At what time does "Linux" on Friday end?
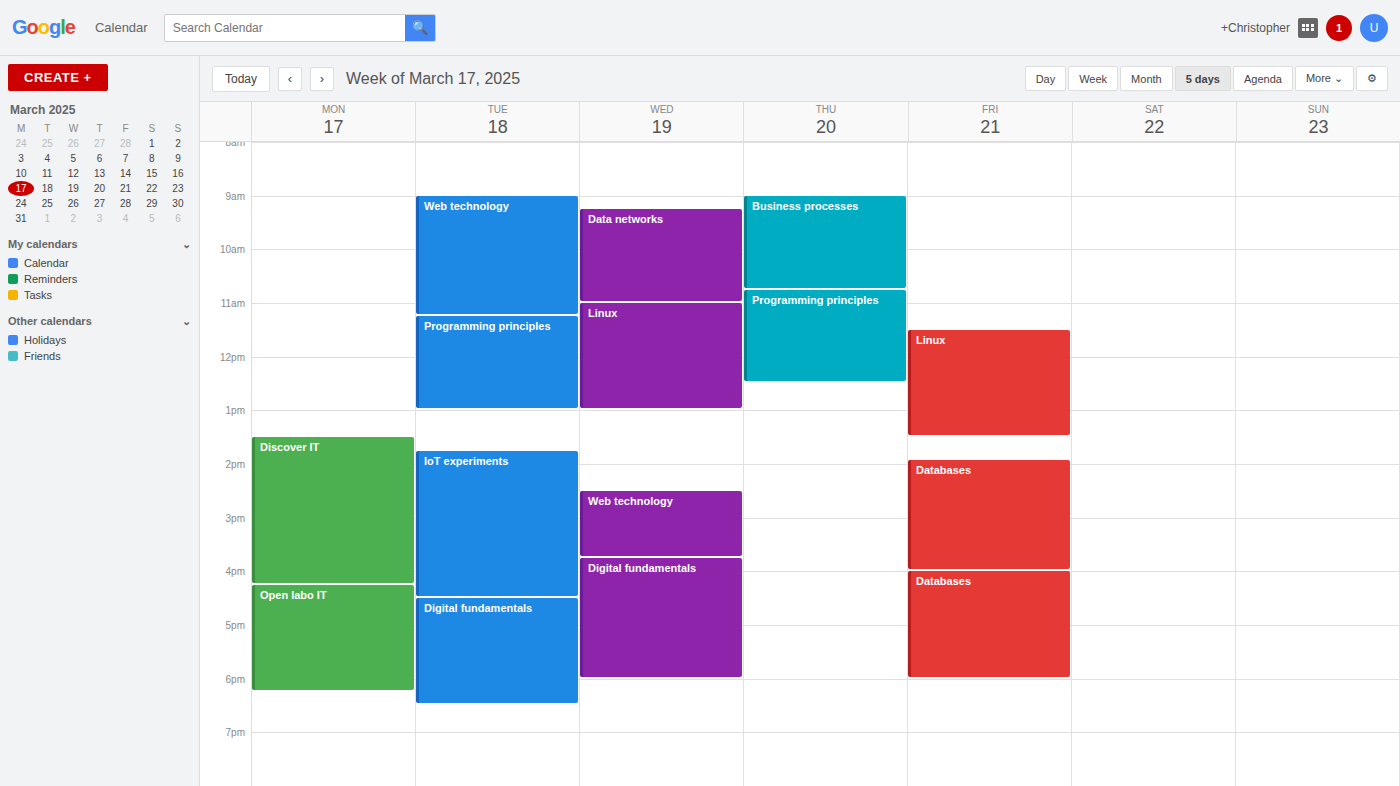
1:30 PM